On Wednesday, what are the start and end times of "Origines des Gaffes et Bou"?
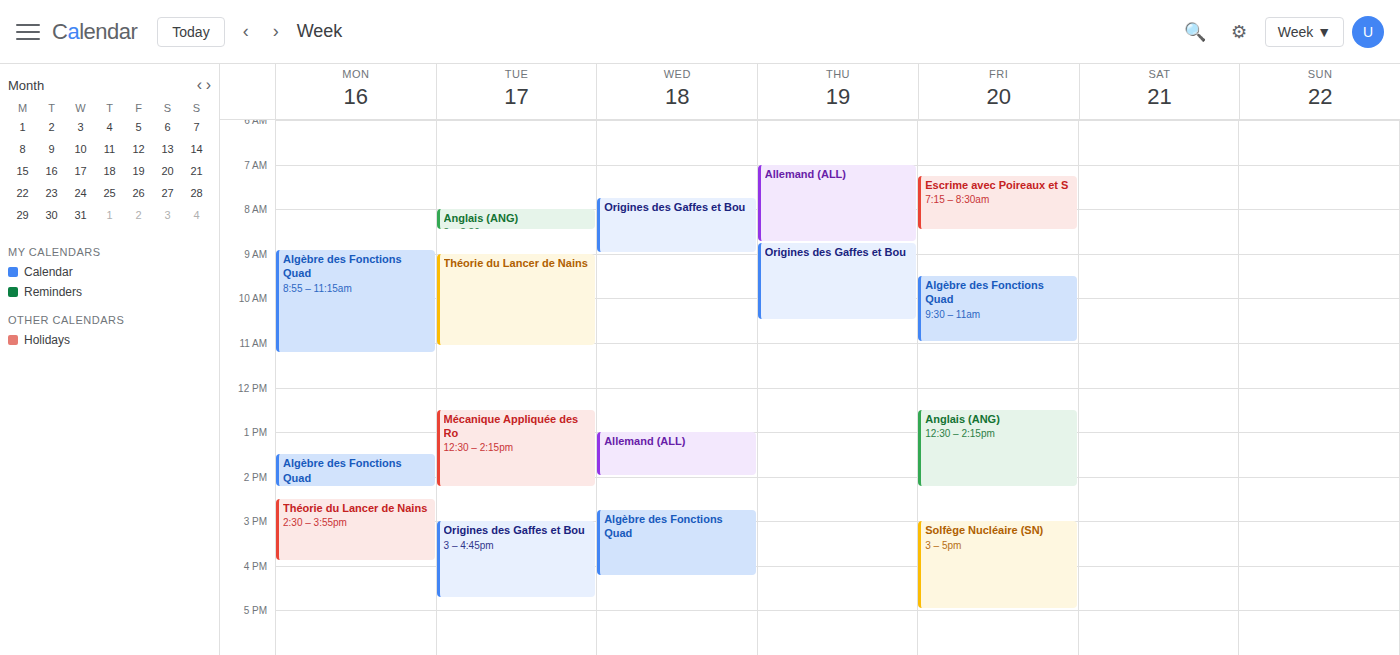
7:45 AM to 9:00 AM